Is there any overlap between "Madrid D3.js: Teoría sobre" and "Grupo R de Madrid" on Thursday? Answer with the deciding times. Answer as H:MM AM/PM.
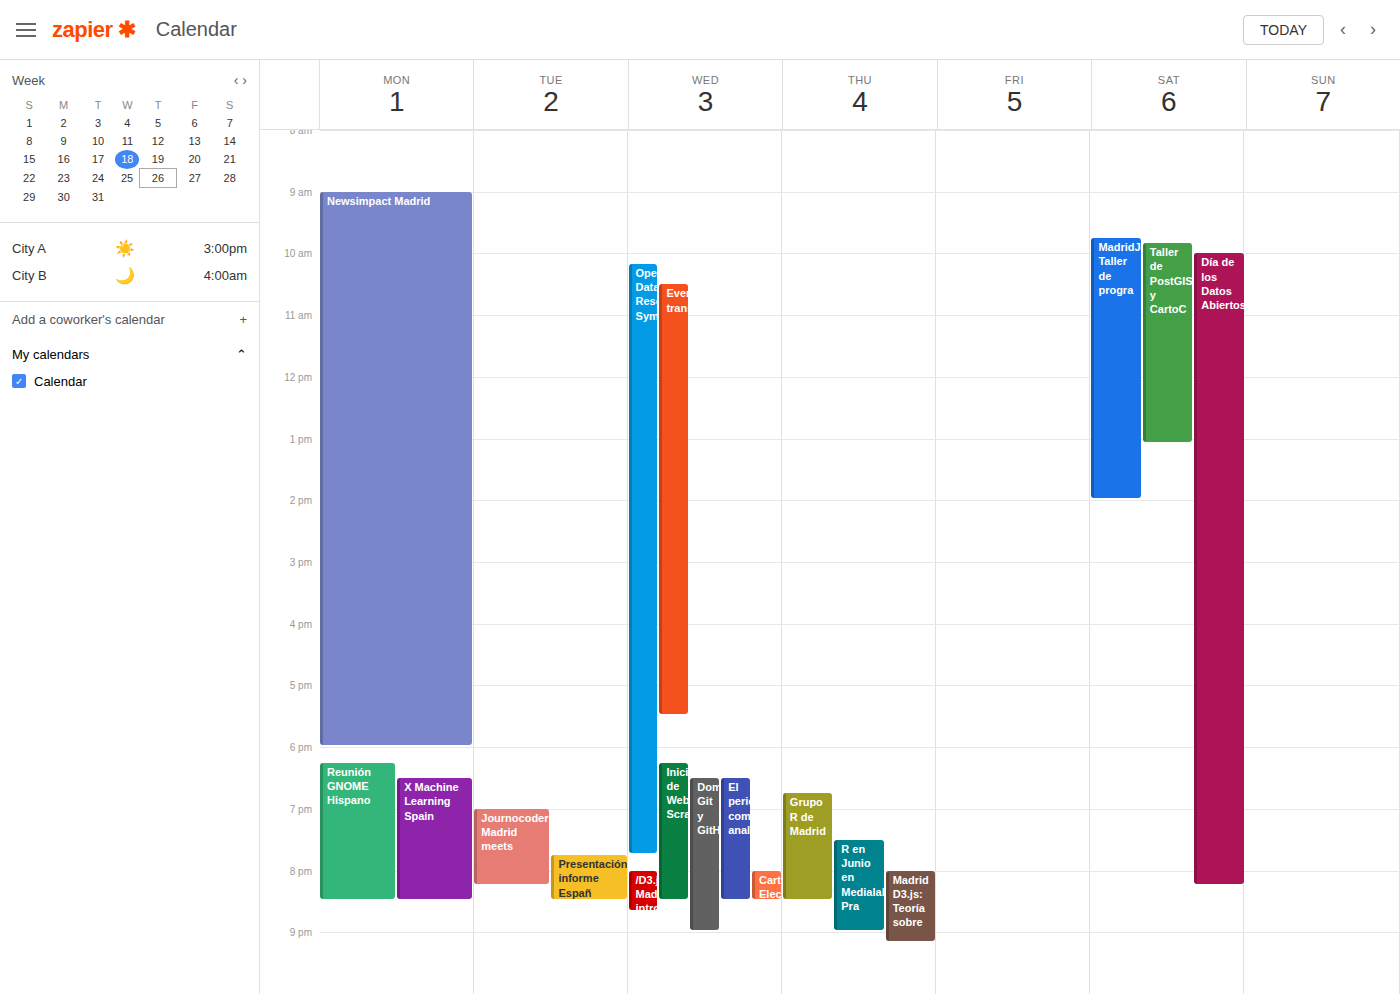
"Madrid D3.js: Teoría sobre" starts at 8:00 PM, before "Grupo R de Madrid" ends at 8:30 PM -- they overlap.